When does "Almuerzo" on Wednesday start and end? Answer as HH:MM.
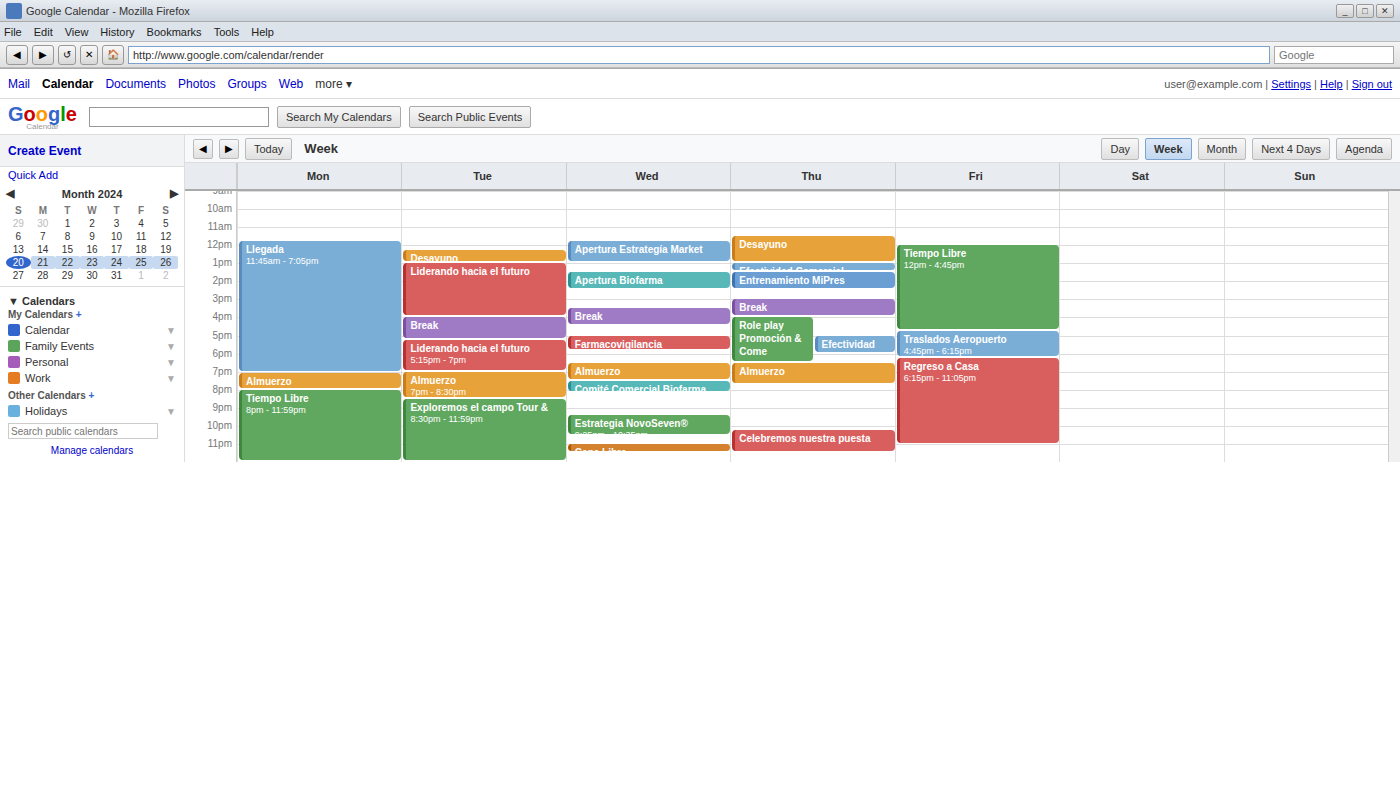
18:30 to 19:30